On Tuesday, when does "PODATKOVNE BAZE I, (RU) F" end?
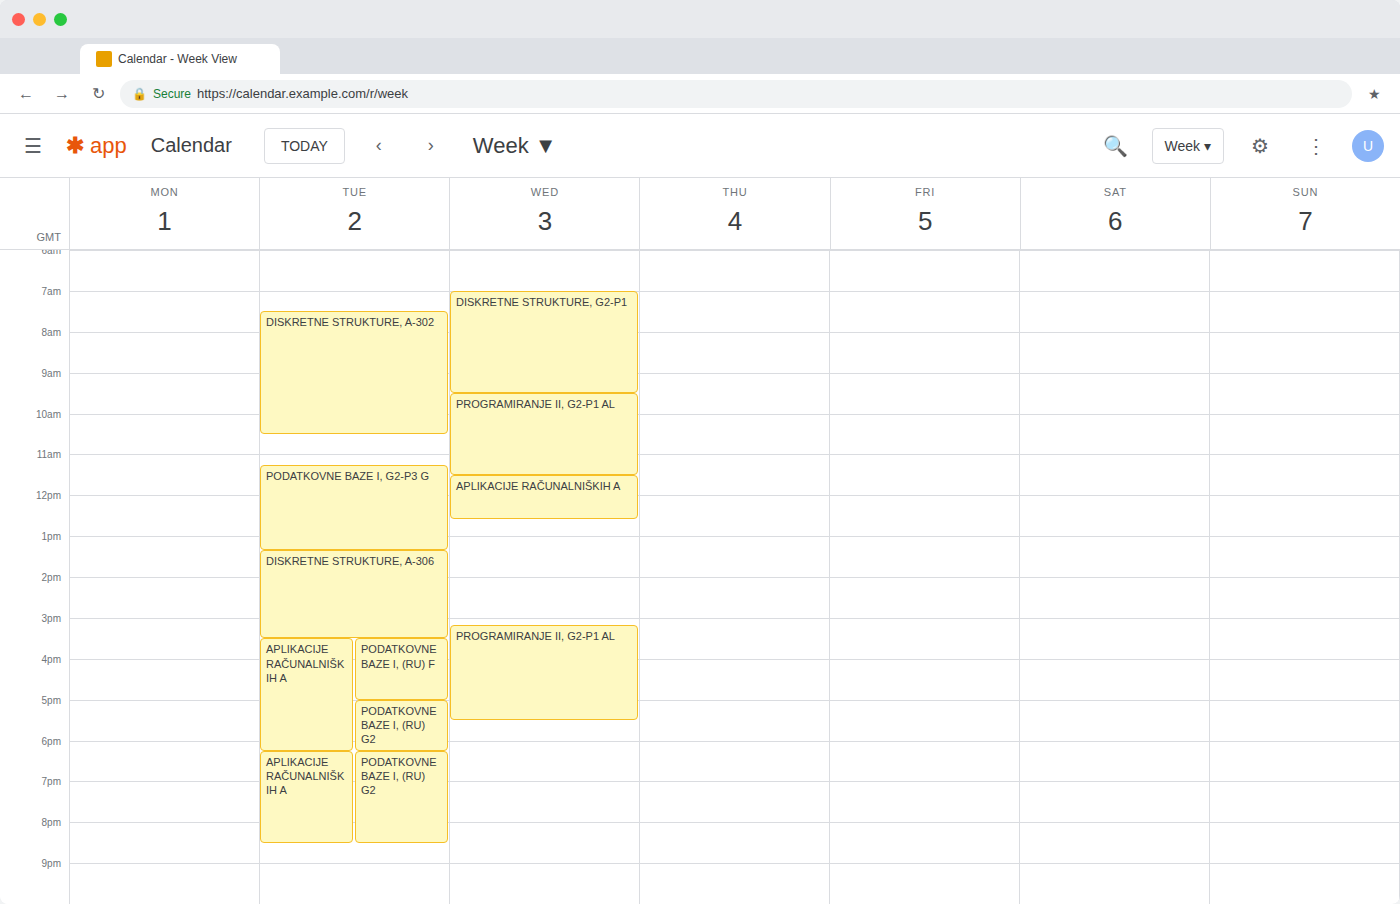
5:00 PM